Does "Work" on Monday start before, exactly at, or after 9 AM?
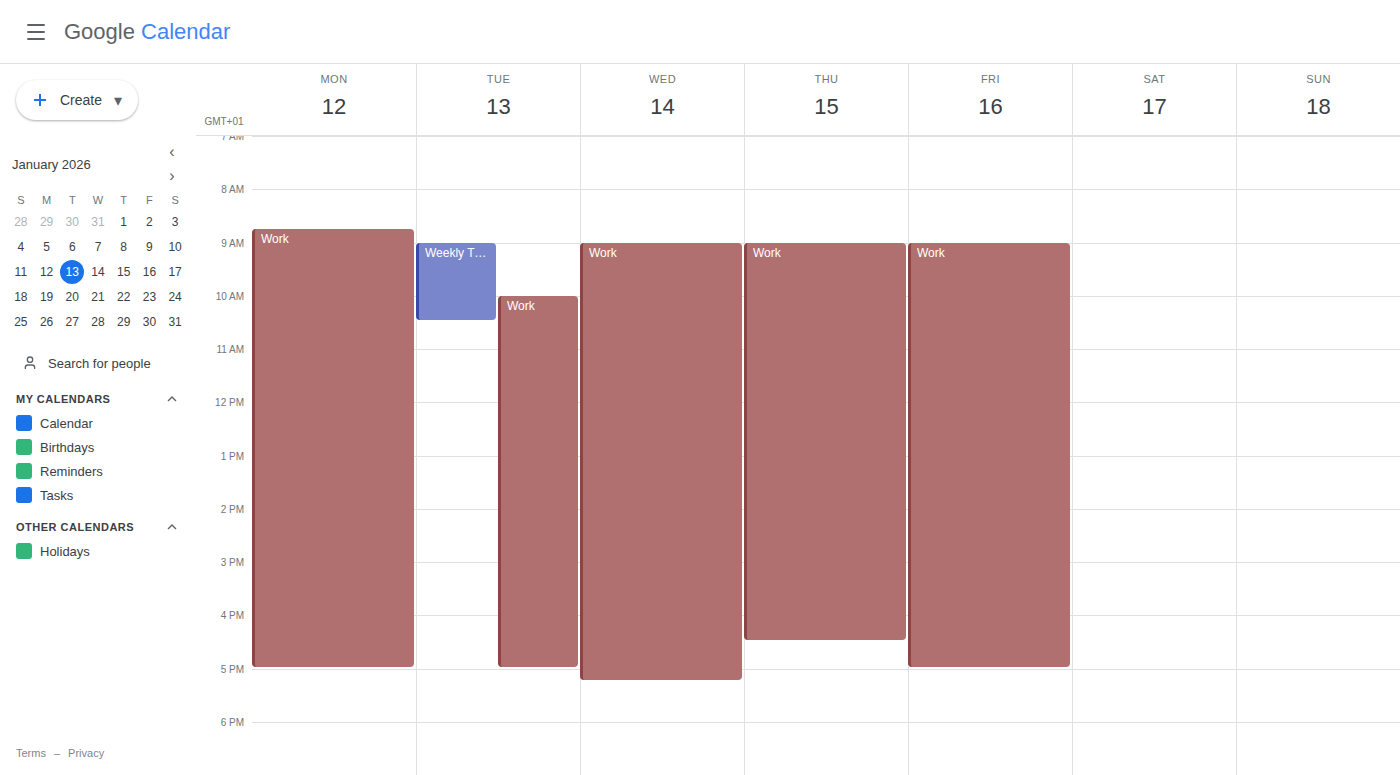
8:45 AM -- before 9 AM, 15 minutes above the 9 AM line.